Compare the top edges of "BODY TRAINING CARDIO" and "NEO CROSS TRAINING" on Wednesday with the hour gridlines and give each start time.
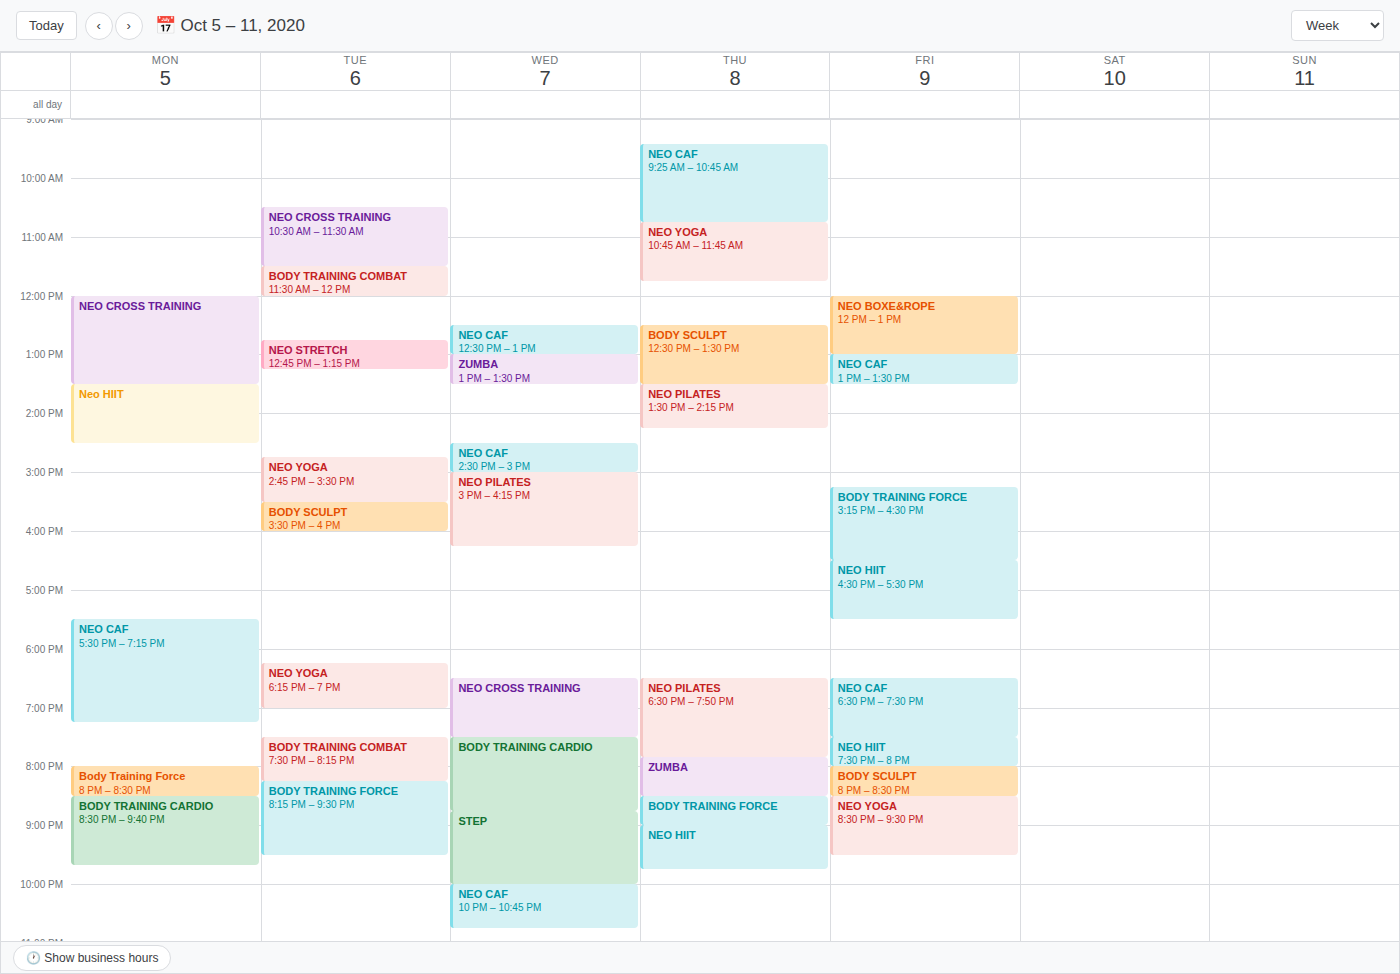
"BODY TRAINING CARDIO": 19:30, halfway between the 19:00 and 20:00 lines. "NEO CROSS TRAINING": 18:30, halfway between the 18:00 and 19:00 lines.